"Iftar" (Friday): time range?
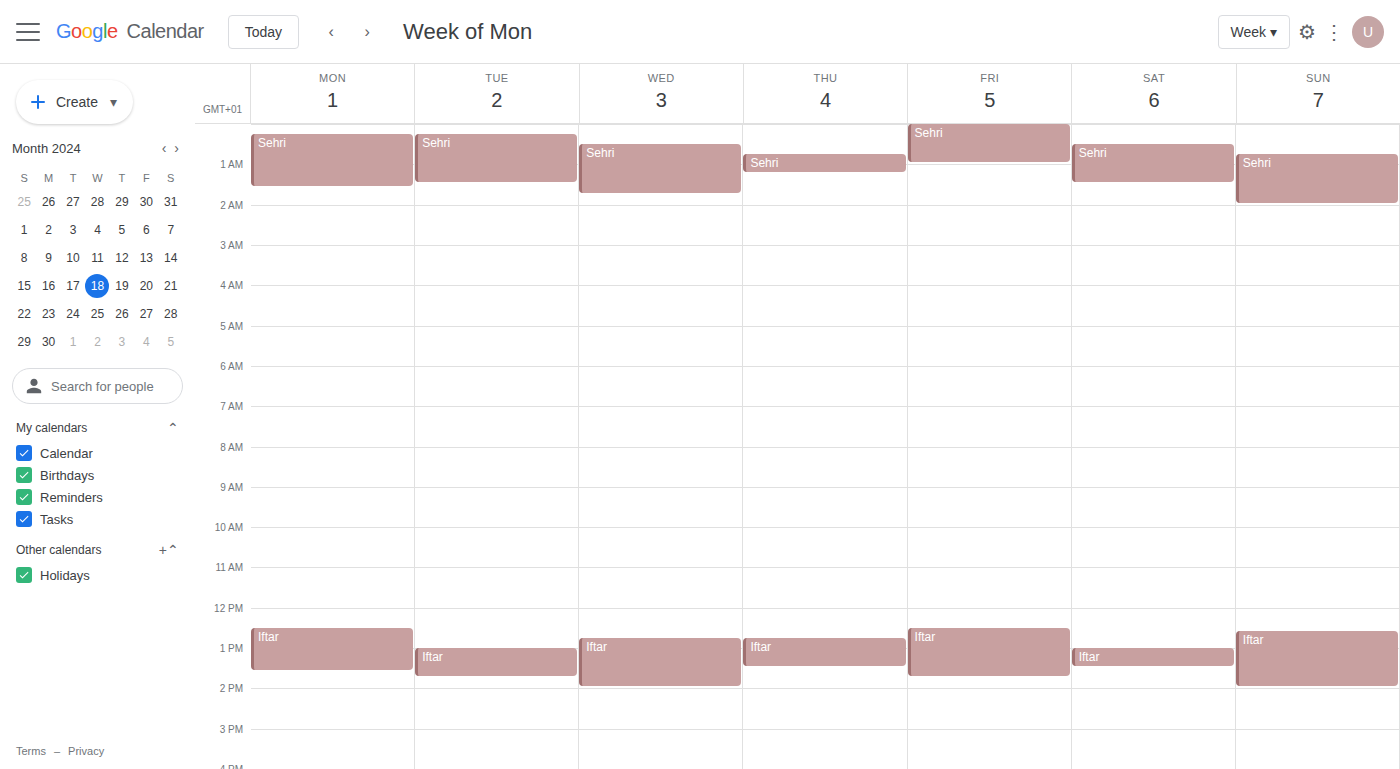
12:30 PM to 1:45 PM